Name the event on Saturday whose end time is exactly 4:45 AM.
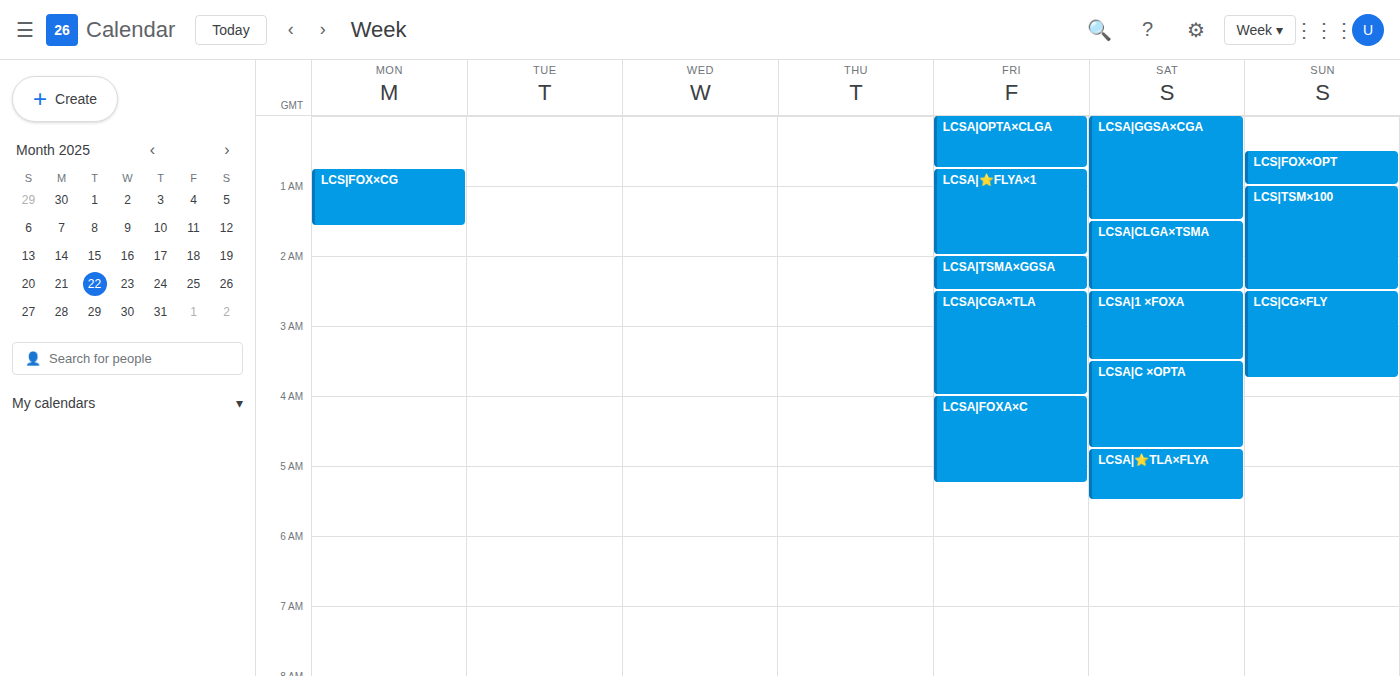
"LCSA|C ×OPTA"